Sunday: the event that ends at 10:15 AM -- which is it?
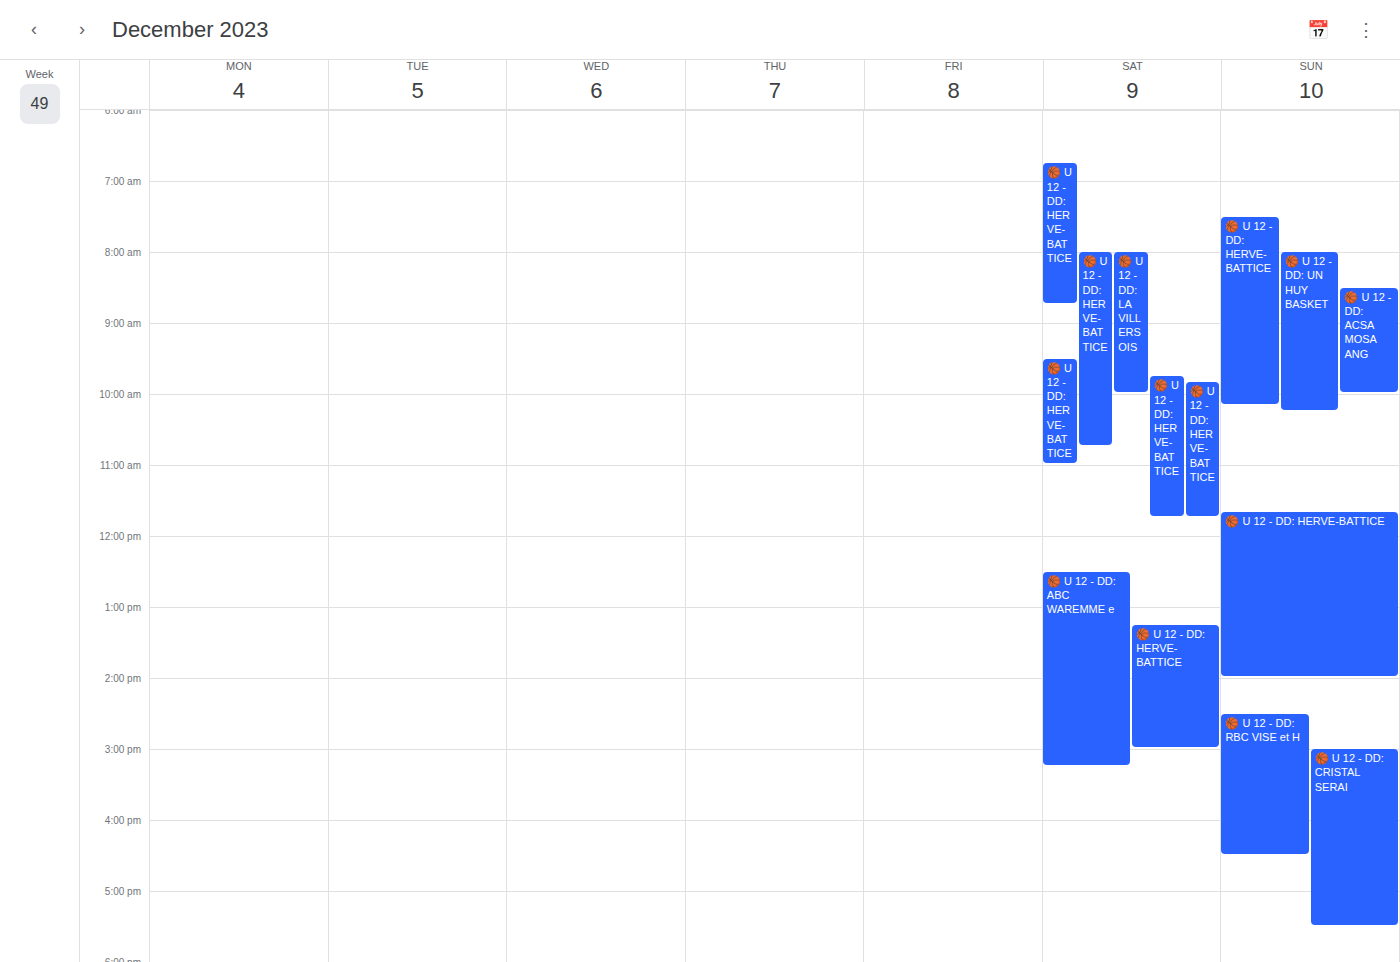
"🏀 U 12 - DD: UN HUY BASKET"